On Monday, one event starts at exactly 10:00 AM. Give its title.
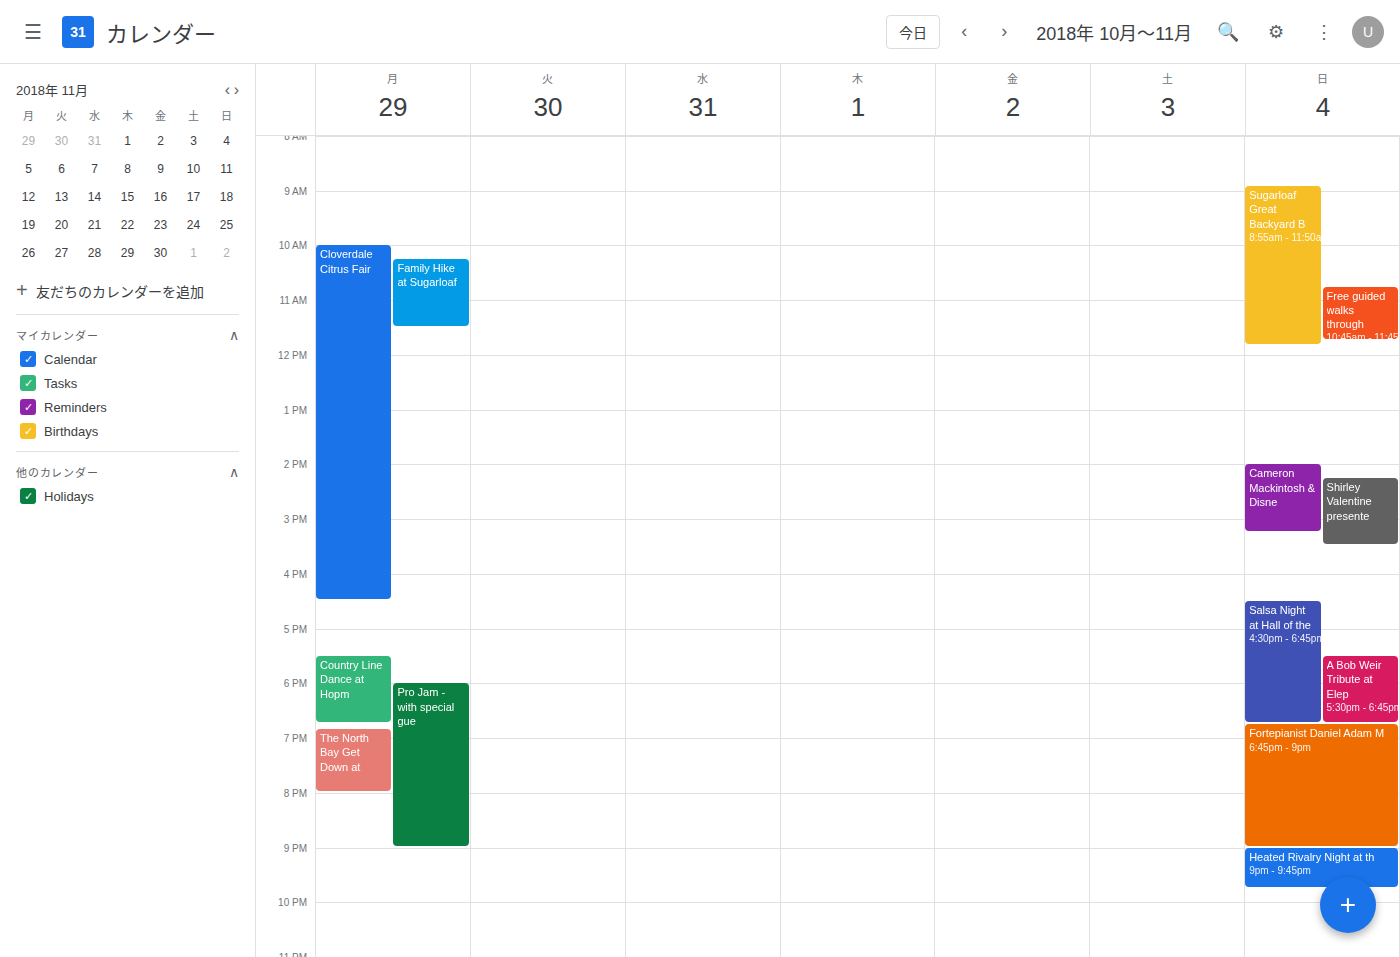
"Cloverdale Citrus Fair"